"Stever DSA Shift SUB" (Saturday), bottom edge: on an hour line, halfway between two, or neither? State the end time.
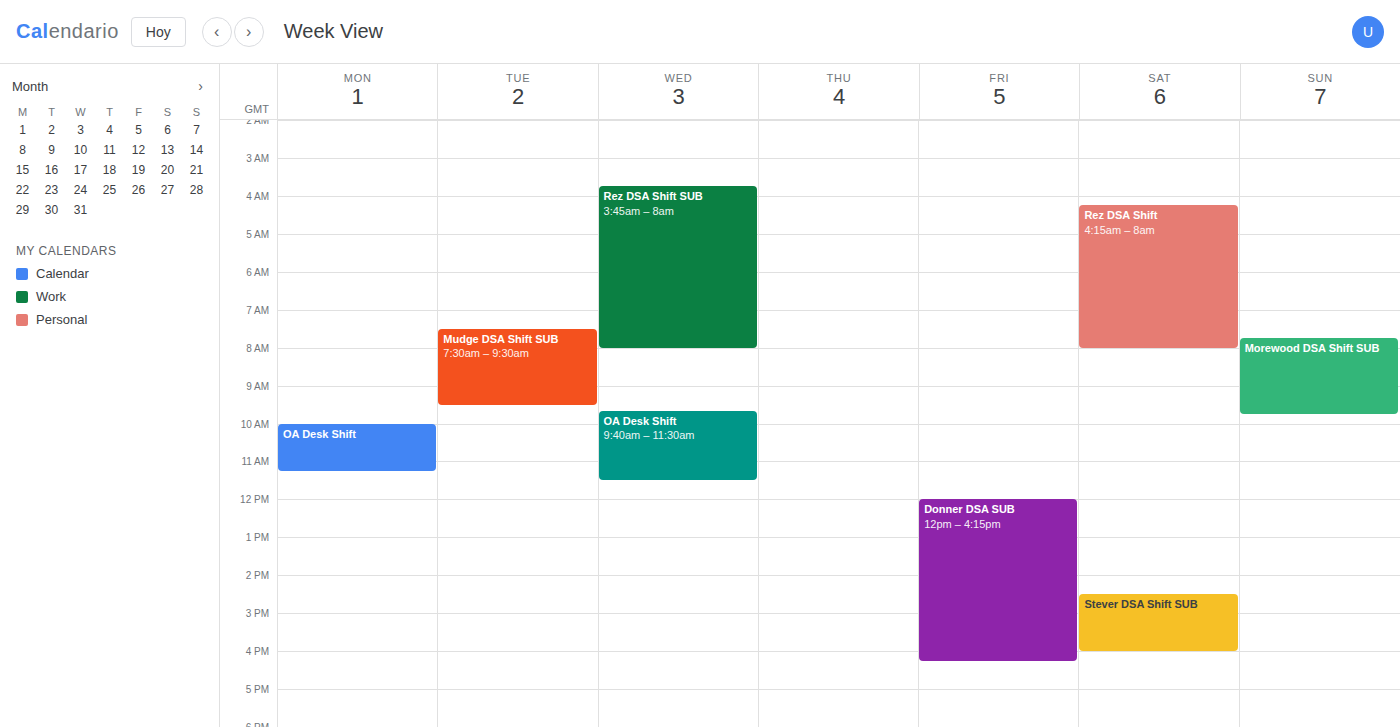
4:00 PM -- exactly on the 4 PM line.